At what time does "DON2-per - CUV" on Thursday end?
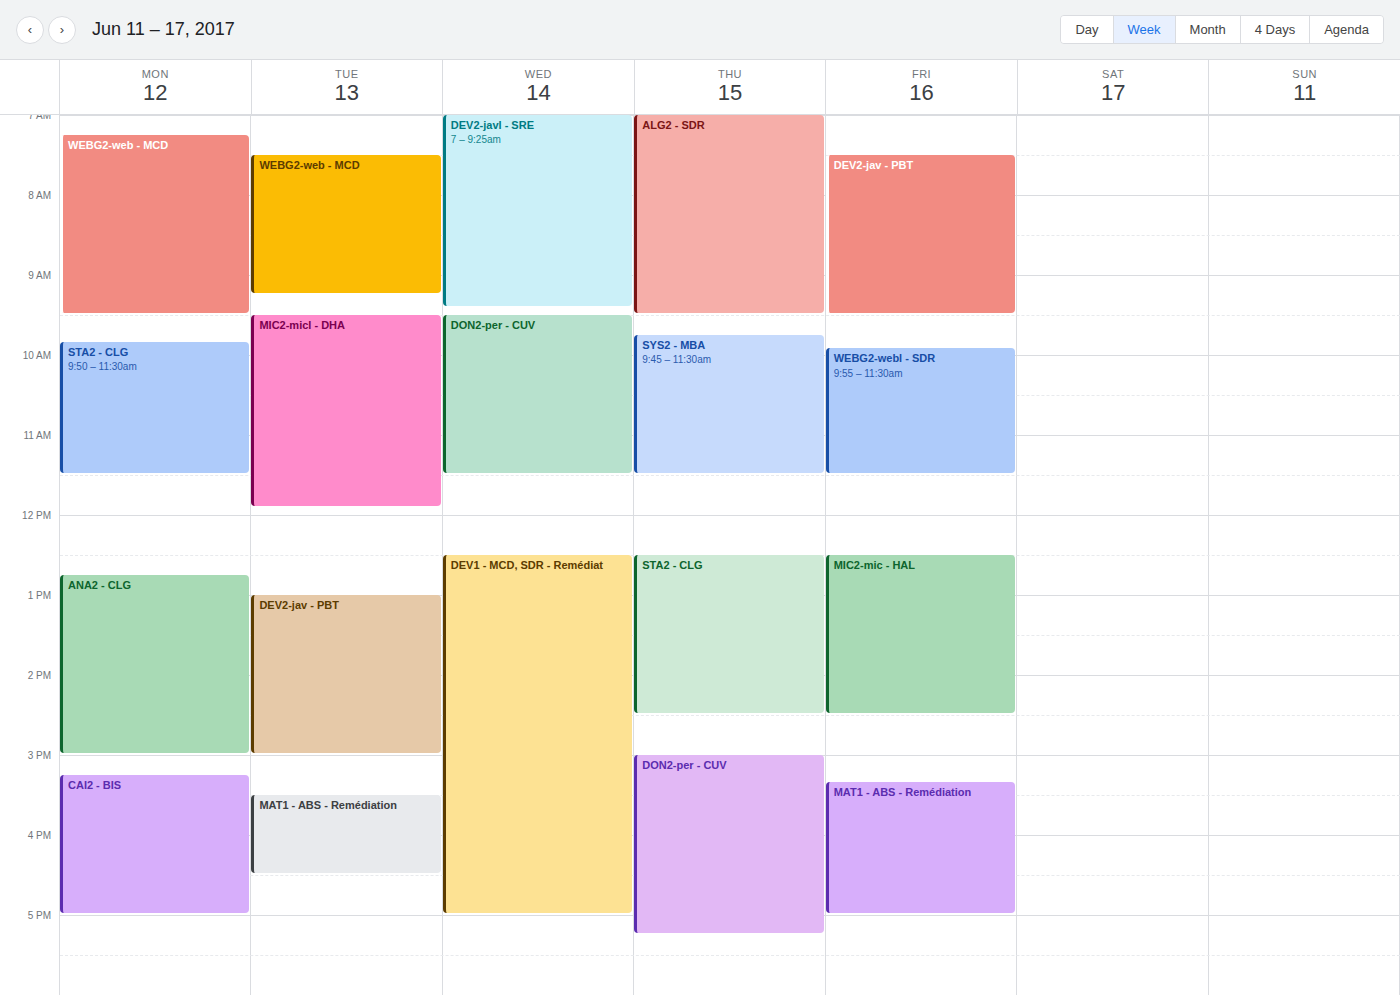
17:15